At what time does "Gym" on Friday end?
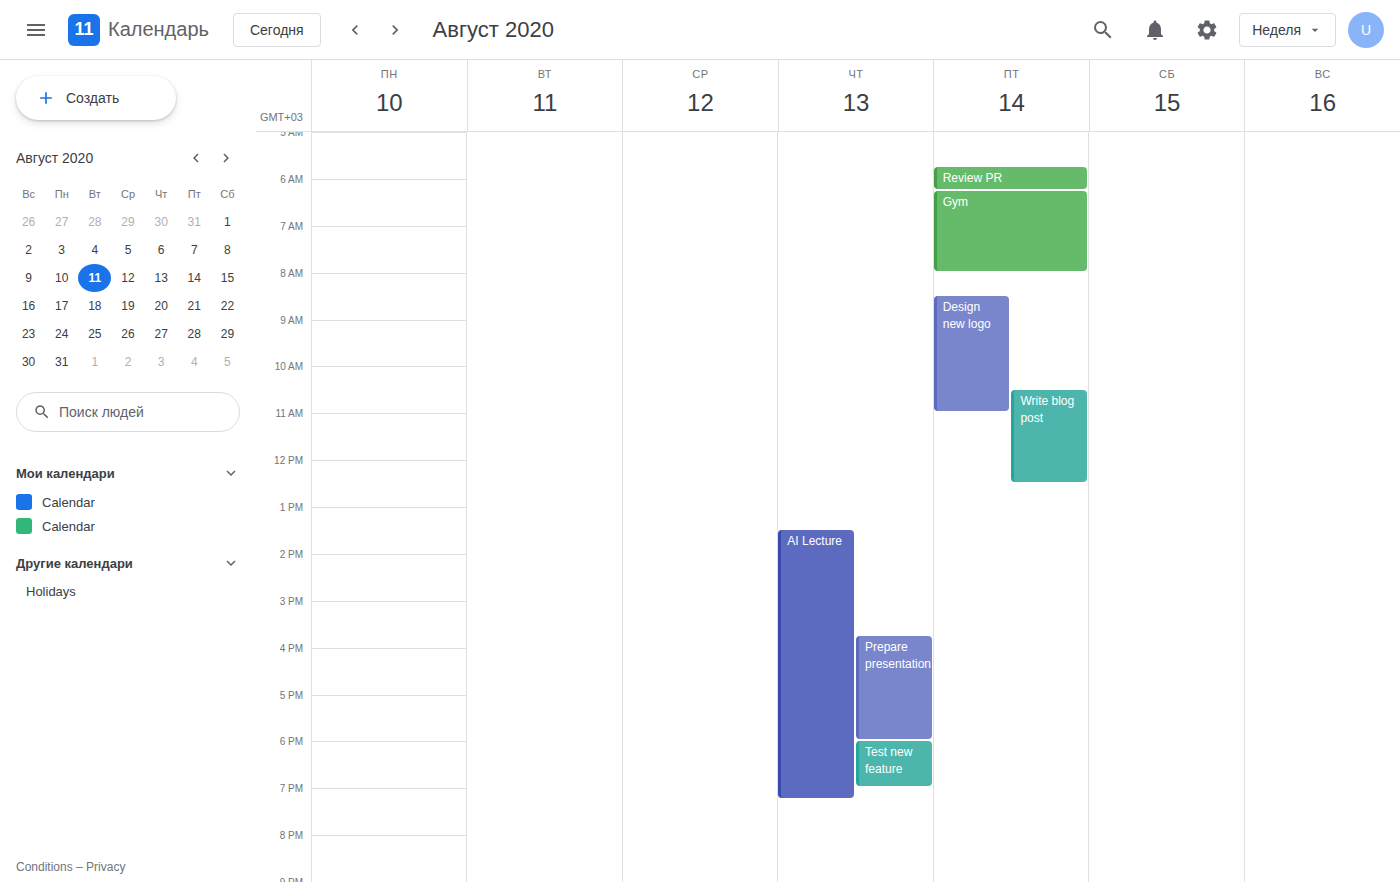
8:00 AM